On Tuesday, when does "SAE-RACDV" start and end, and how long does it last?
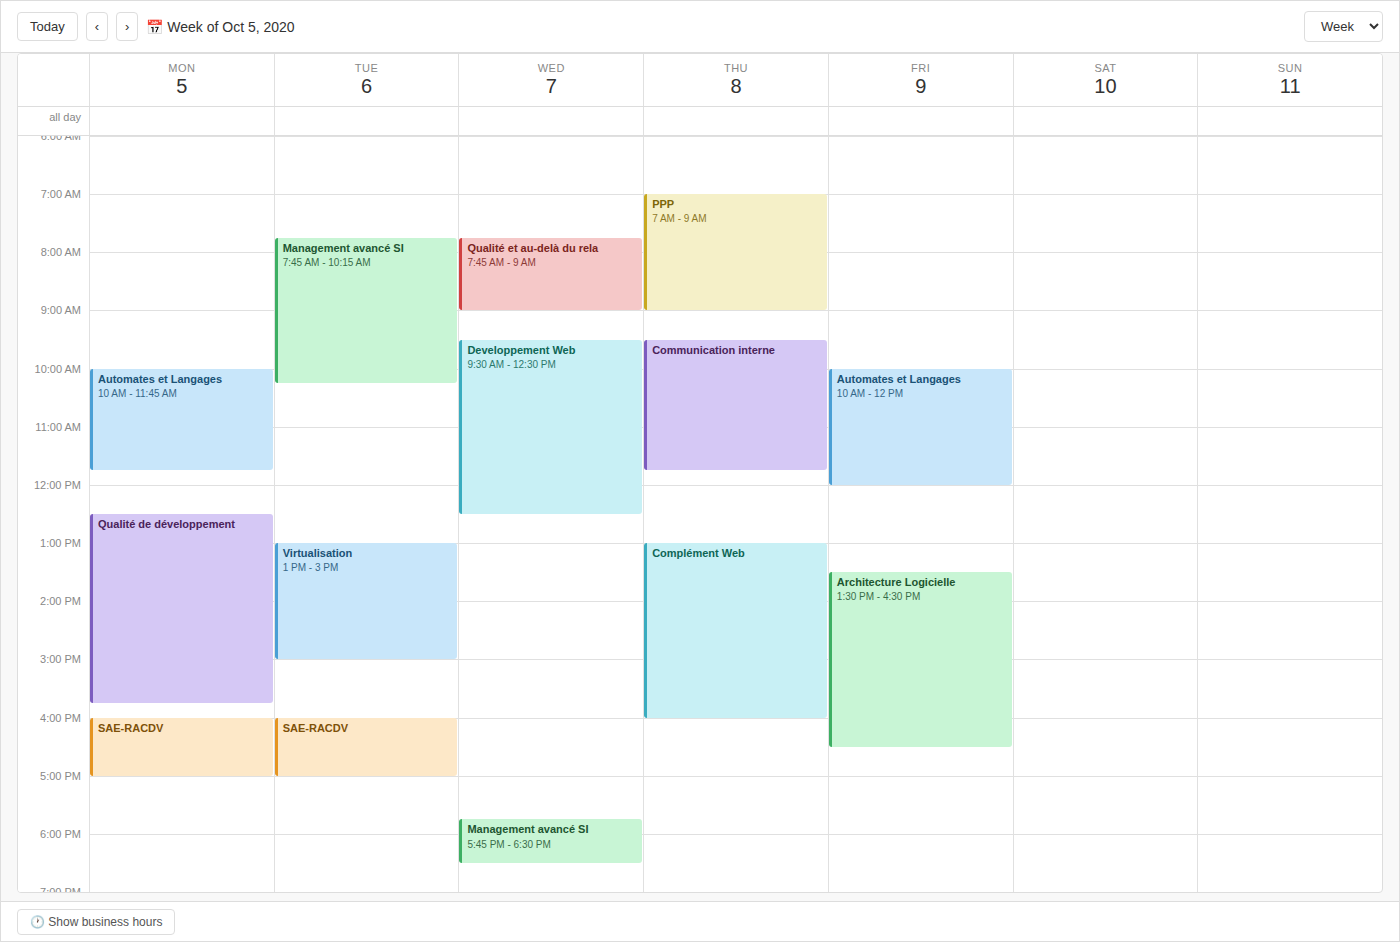
4:00 PM to 5:00 PM, 1 hour